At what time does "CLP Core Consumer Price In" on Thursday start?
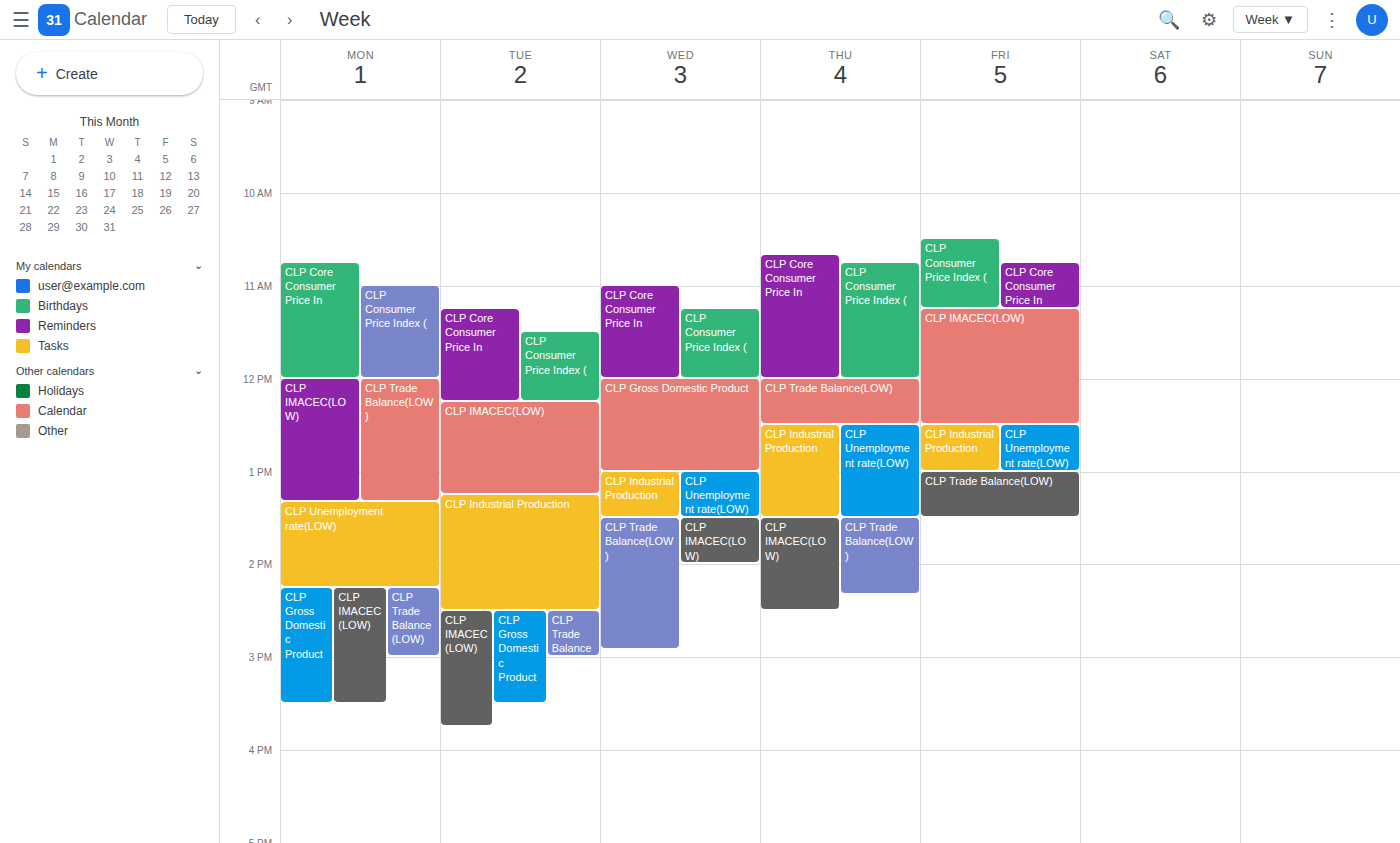
10:40 AM